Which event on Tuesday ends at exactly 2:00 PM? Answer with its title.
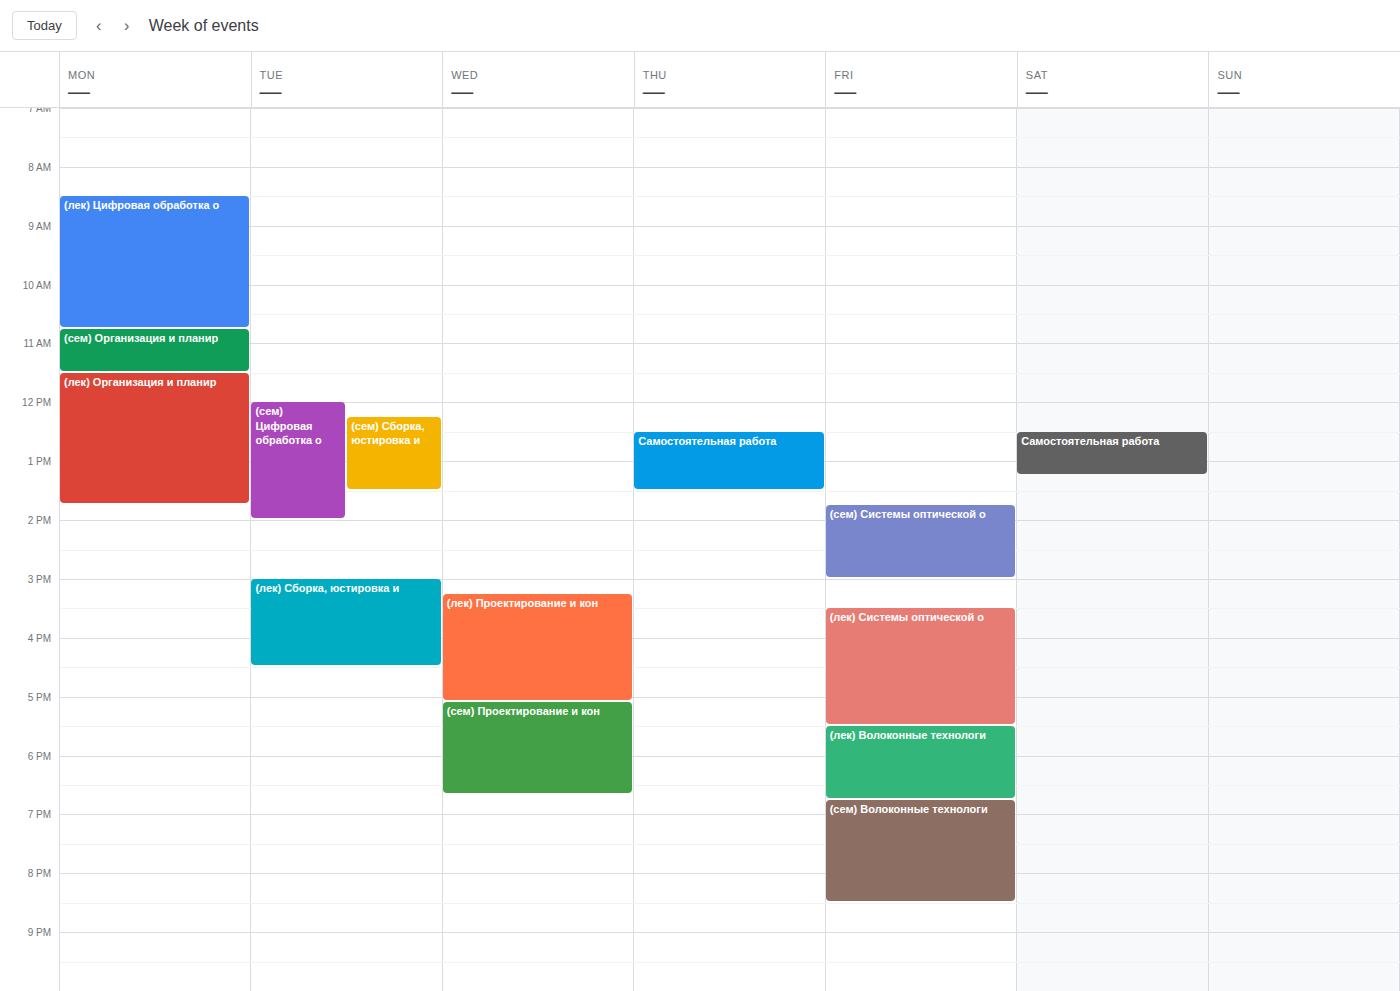
"(сем) Цифровая обработка о"